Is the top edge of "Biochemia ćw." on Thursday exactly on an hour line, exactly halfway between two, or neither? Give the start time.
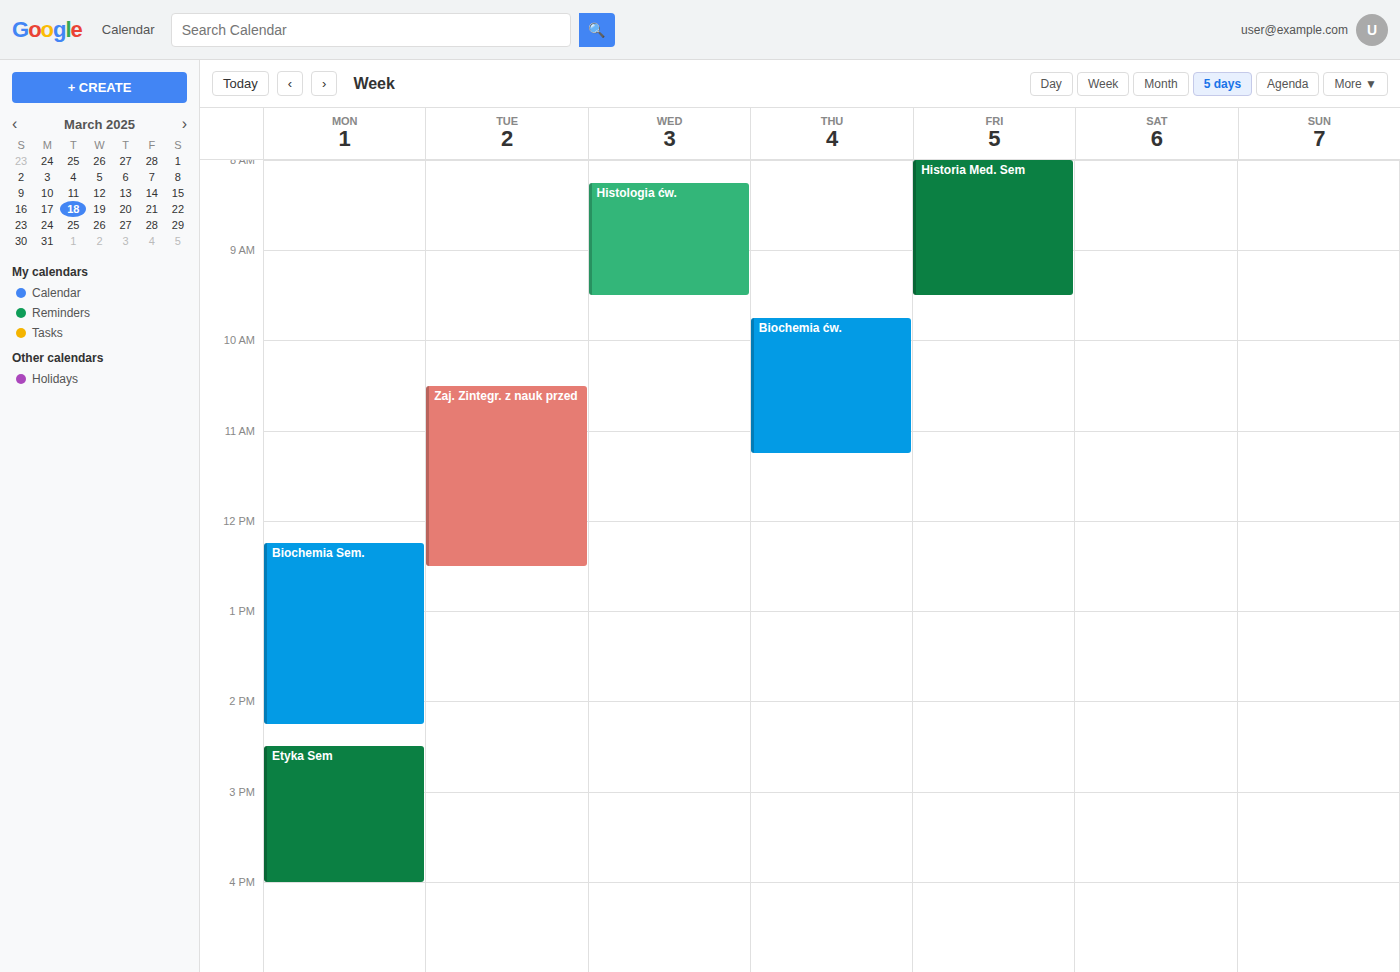
9:45 AM -- neither: three quarters of the way from the 9 AM line to the 10 AM line.